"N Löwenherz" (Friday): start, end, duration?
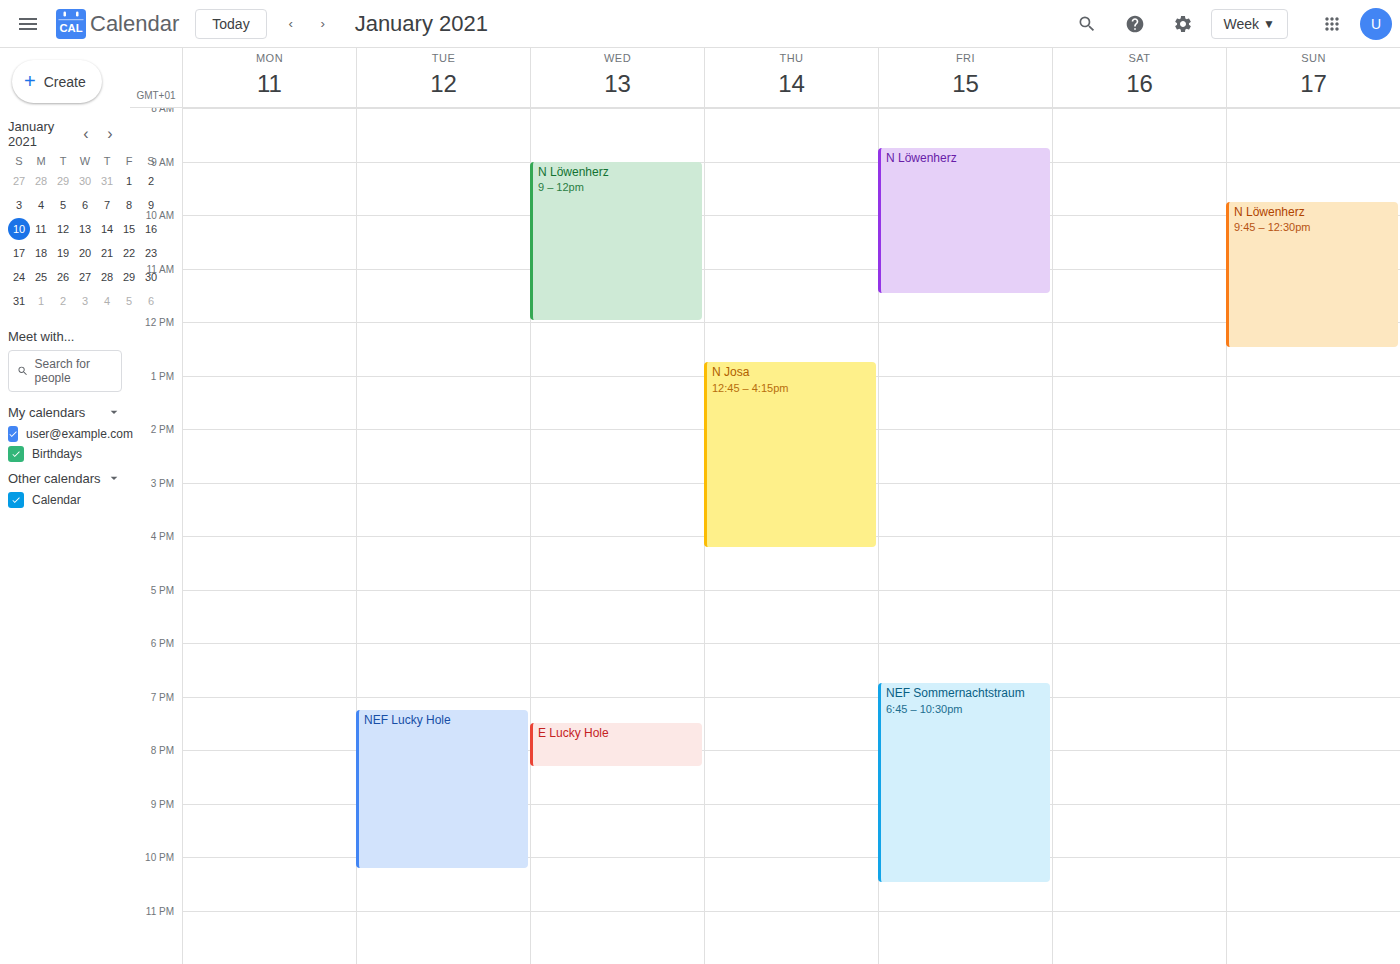
8:45 AM to 11:30 AM, 2 hours 45 minutes